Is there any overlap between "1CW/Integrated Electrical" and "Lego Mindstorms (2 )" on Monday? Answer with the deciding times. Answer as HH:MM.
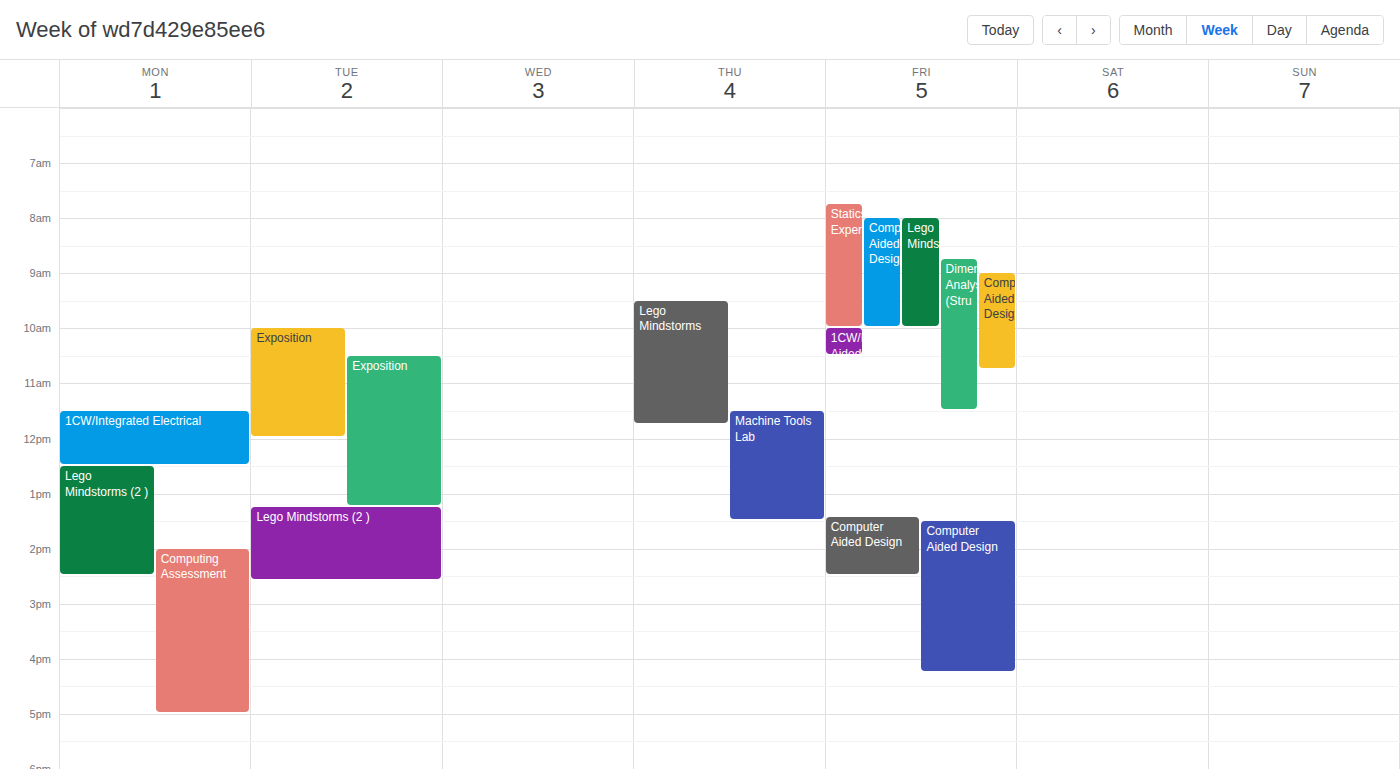
"1CW/Integrated Electrical" ends at 12:30, exactly when "Lego Mindstorms (2 )" starts -- they touch but do not overlap.